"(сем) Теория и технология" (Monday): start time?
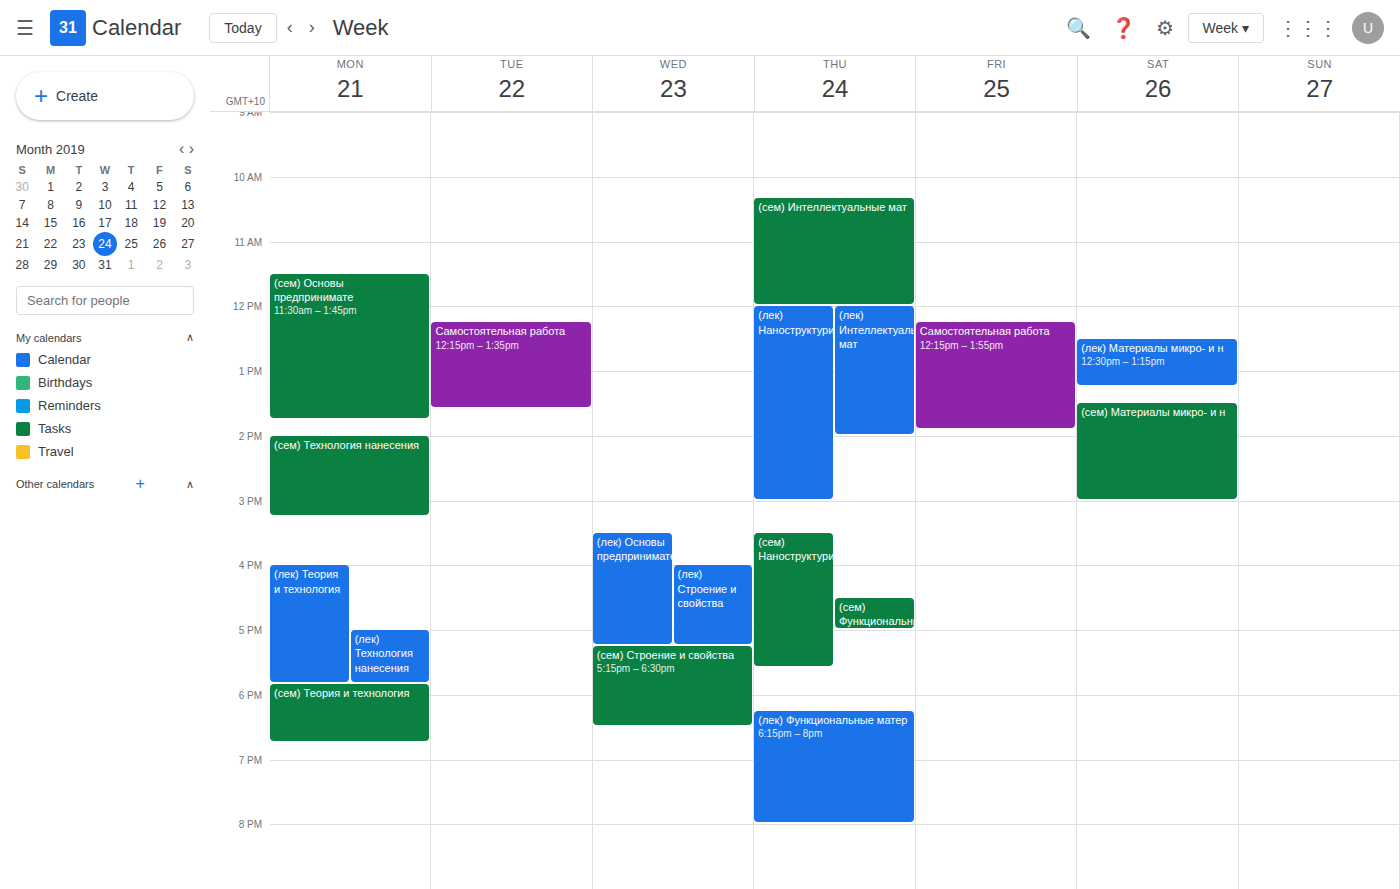
5:50 PM